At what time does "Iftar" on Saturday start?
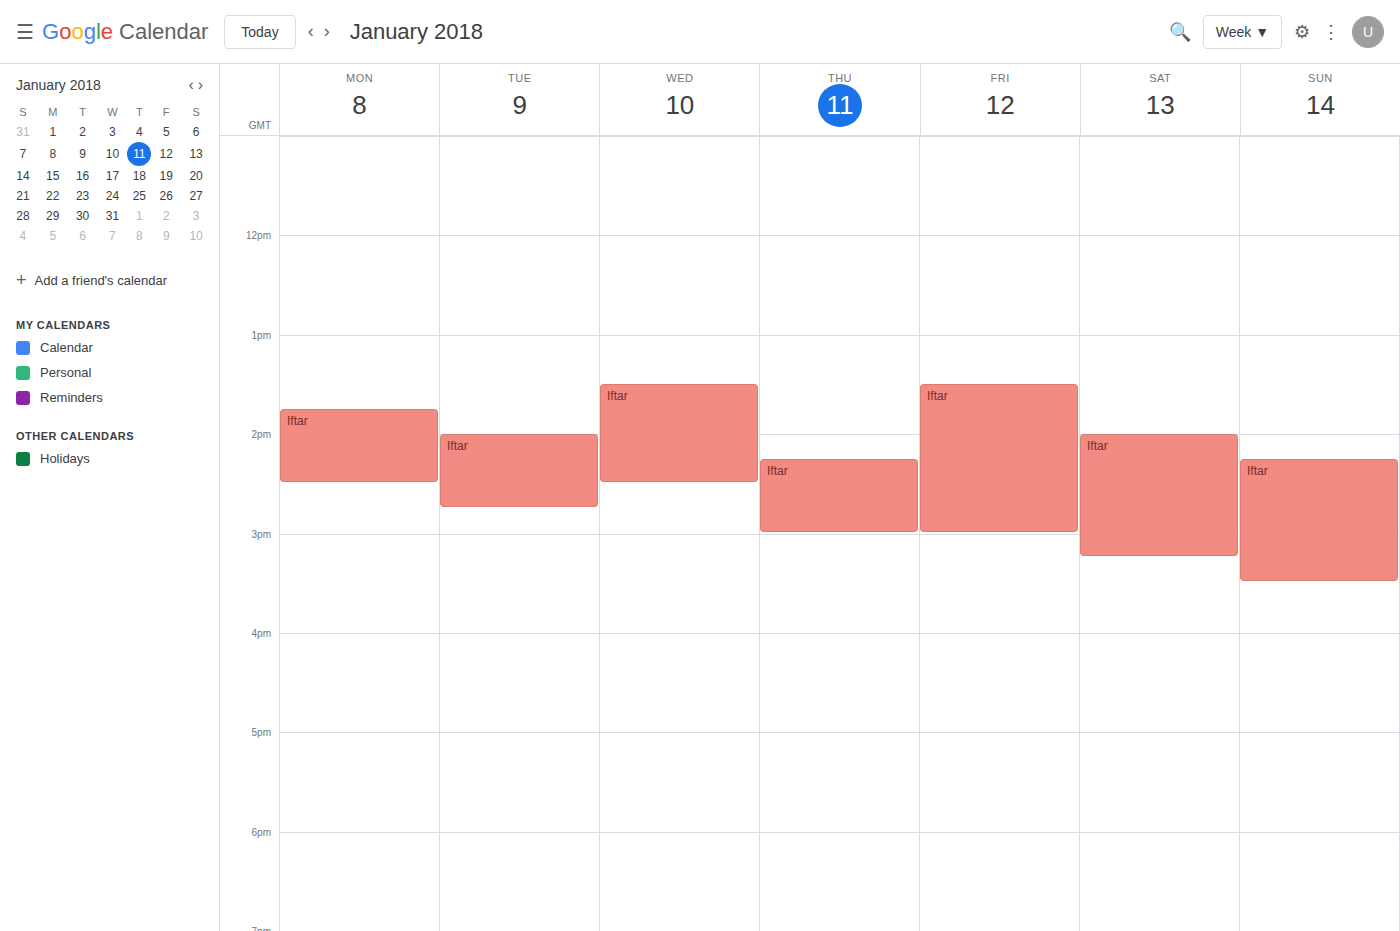
2:00 PM